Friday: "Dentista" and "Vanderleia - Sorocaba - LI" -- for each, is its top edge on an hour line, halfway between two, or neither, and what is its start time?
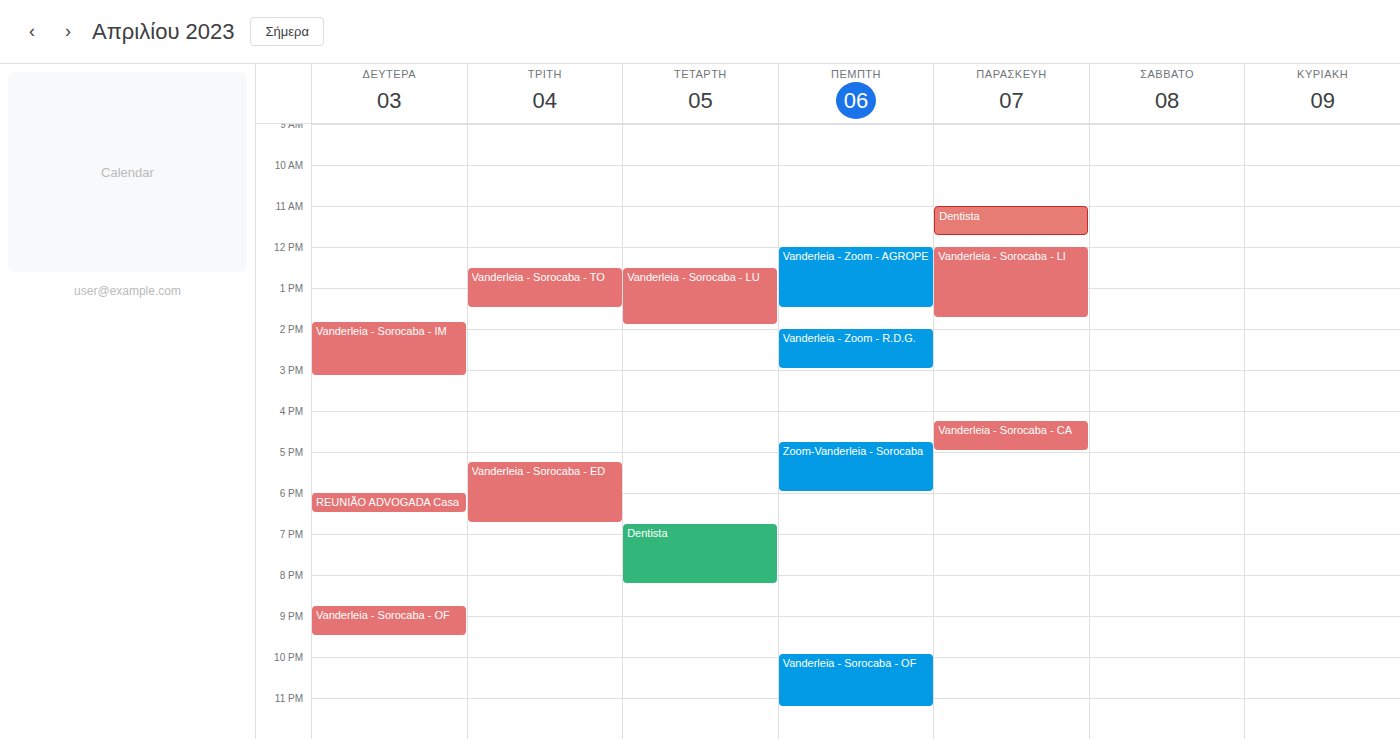
"Dentista": 11:00, exactly on the 11:00 line. "Vanderleia - Sorocaba - LI": 12:00, exactly on the 12:00 line.